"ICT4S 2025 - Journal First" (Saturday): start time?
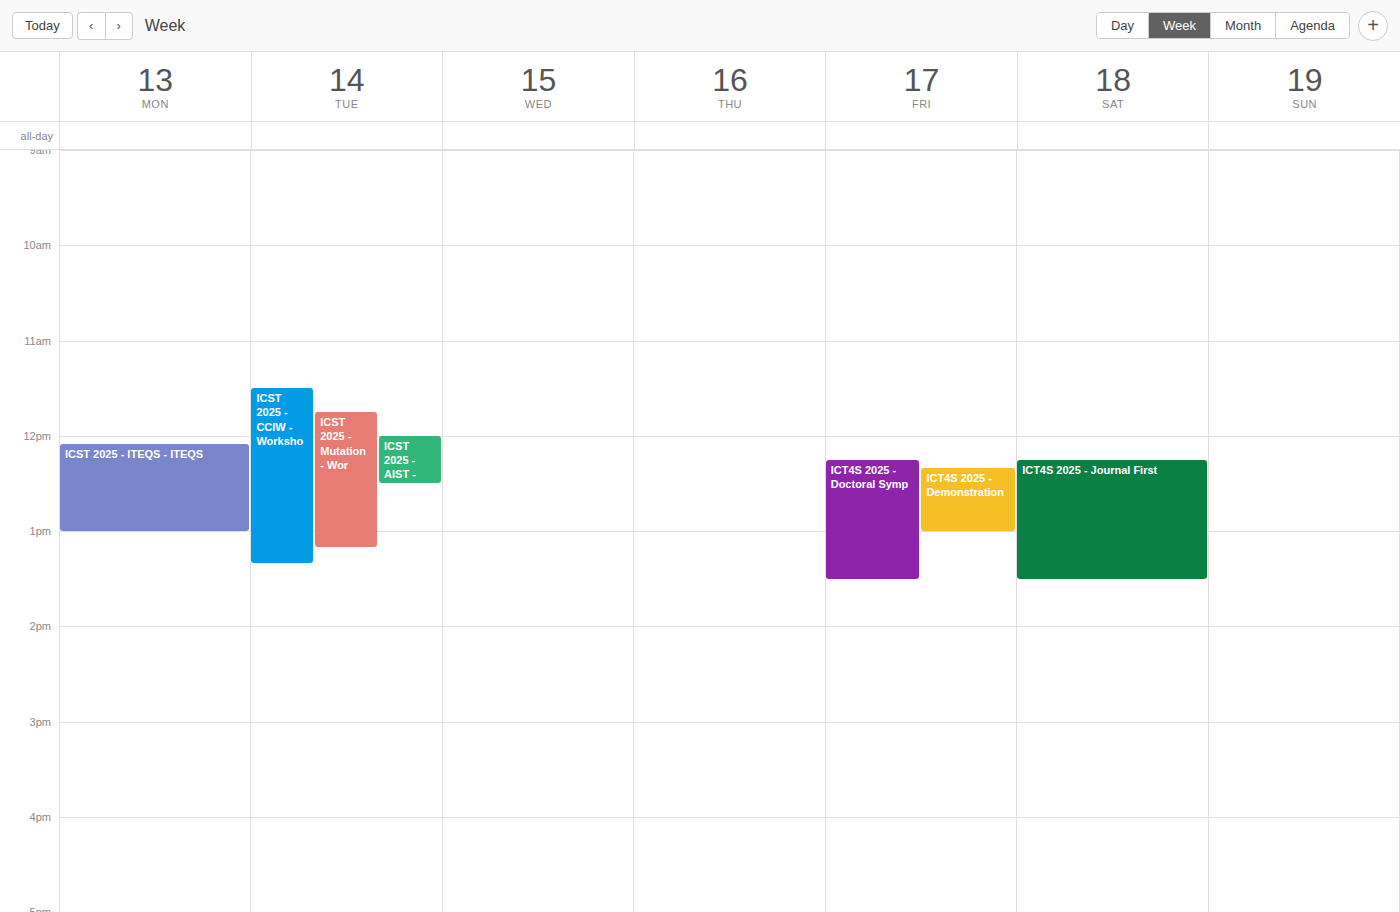
12:15